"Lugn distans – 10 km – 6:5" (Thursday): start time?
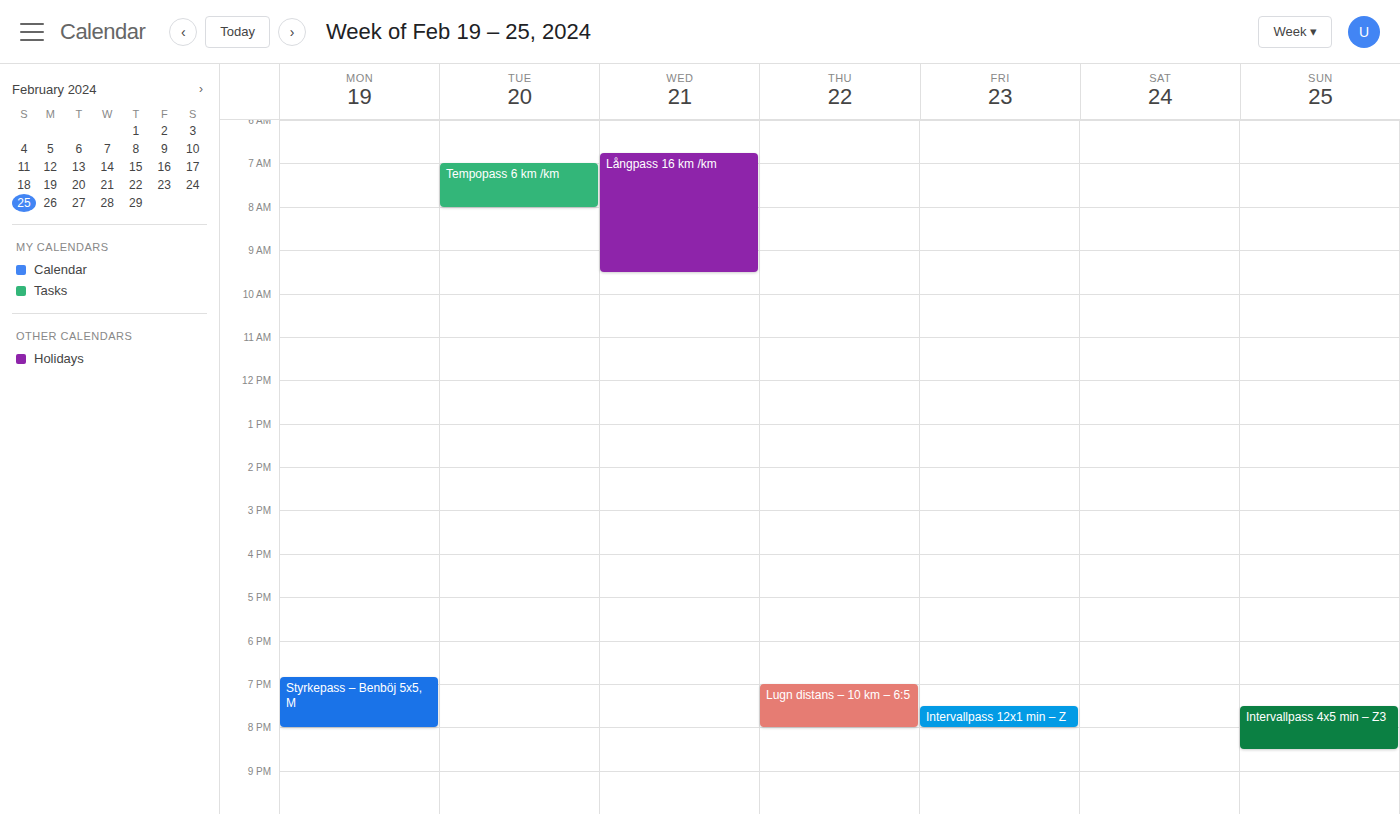
7:00 PM